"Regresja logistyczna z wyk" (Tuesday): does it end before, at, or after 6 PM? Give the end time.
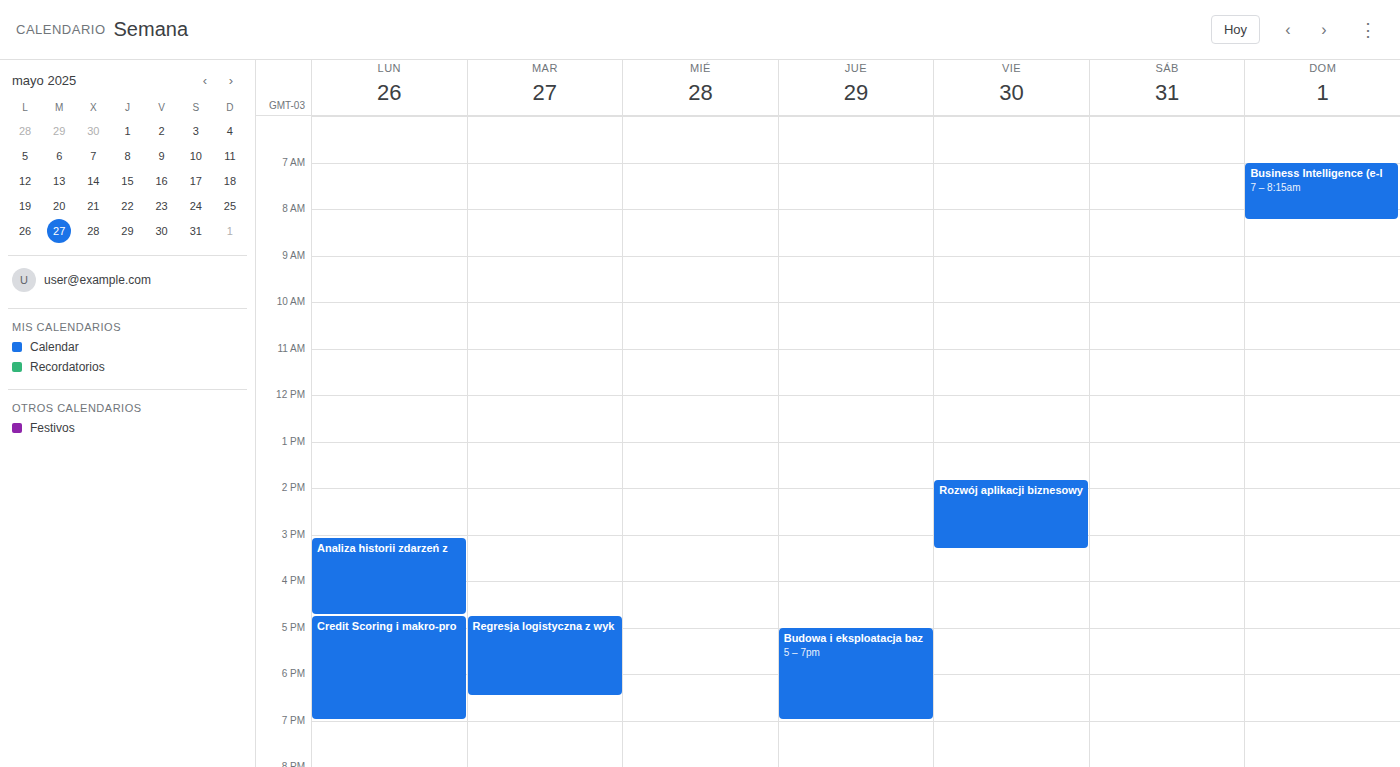
6:30 PM -- after 6 PM, 30 minutes below the 6 PM line.